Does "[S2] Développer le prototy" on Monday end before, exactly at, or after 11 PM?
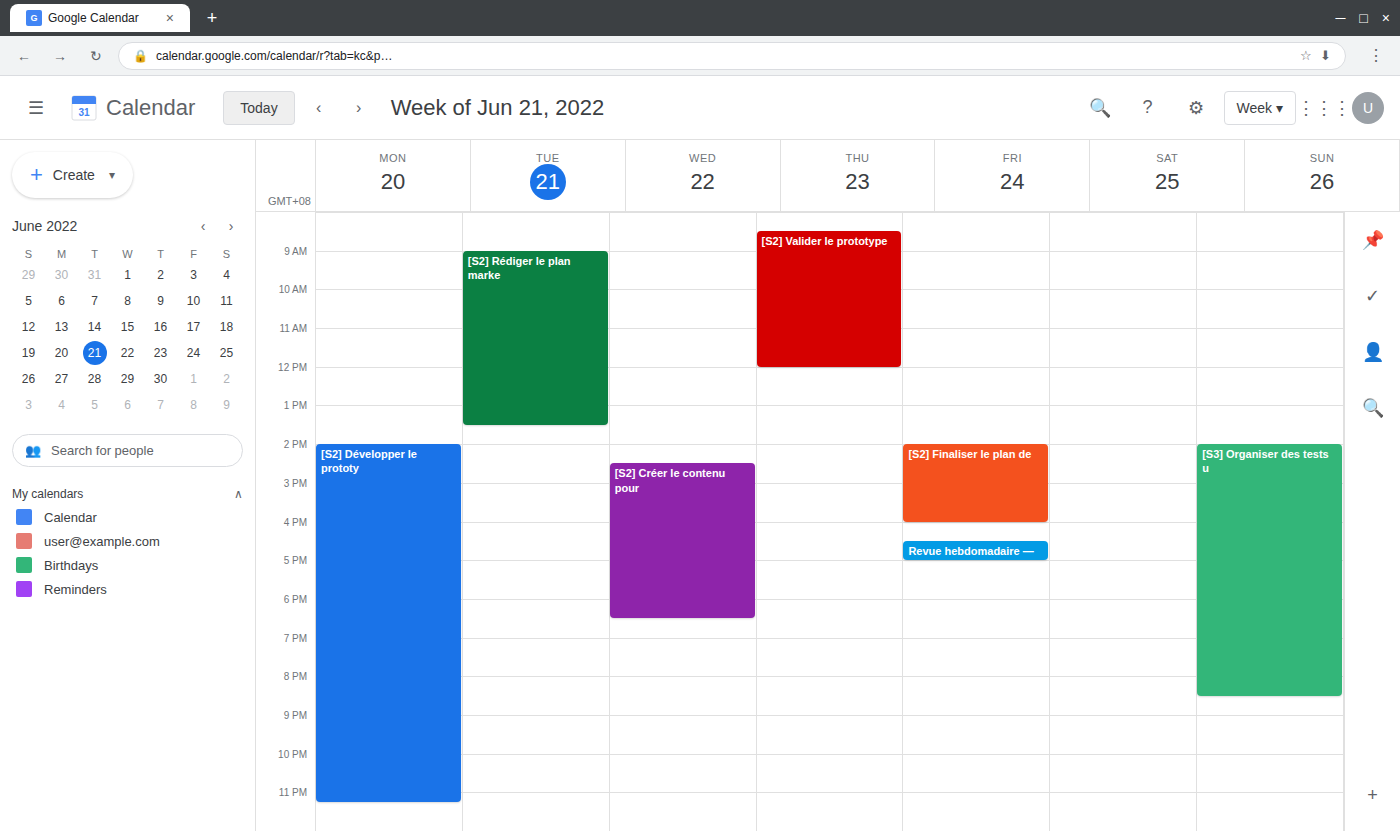
11:15 PM -- after 11 PM, 15 minutes below the 11 PM line.